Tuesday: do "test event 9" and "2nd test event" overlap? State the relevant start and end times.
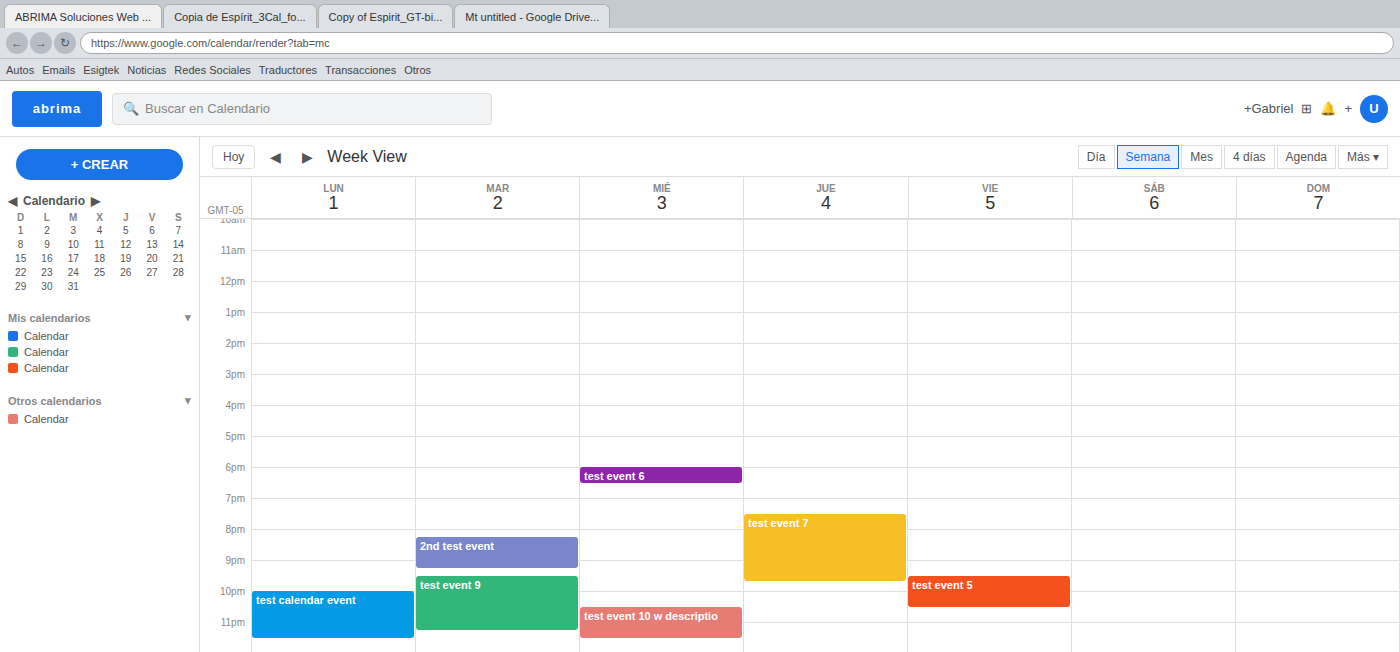
"2nd test event" ends at 9:15 PM and "test event 9" starts at 9:30 PM -- no overlap.